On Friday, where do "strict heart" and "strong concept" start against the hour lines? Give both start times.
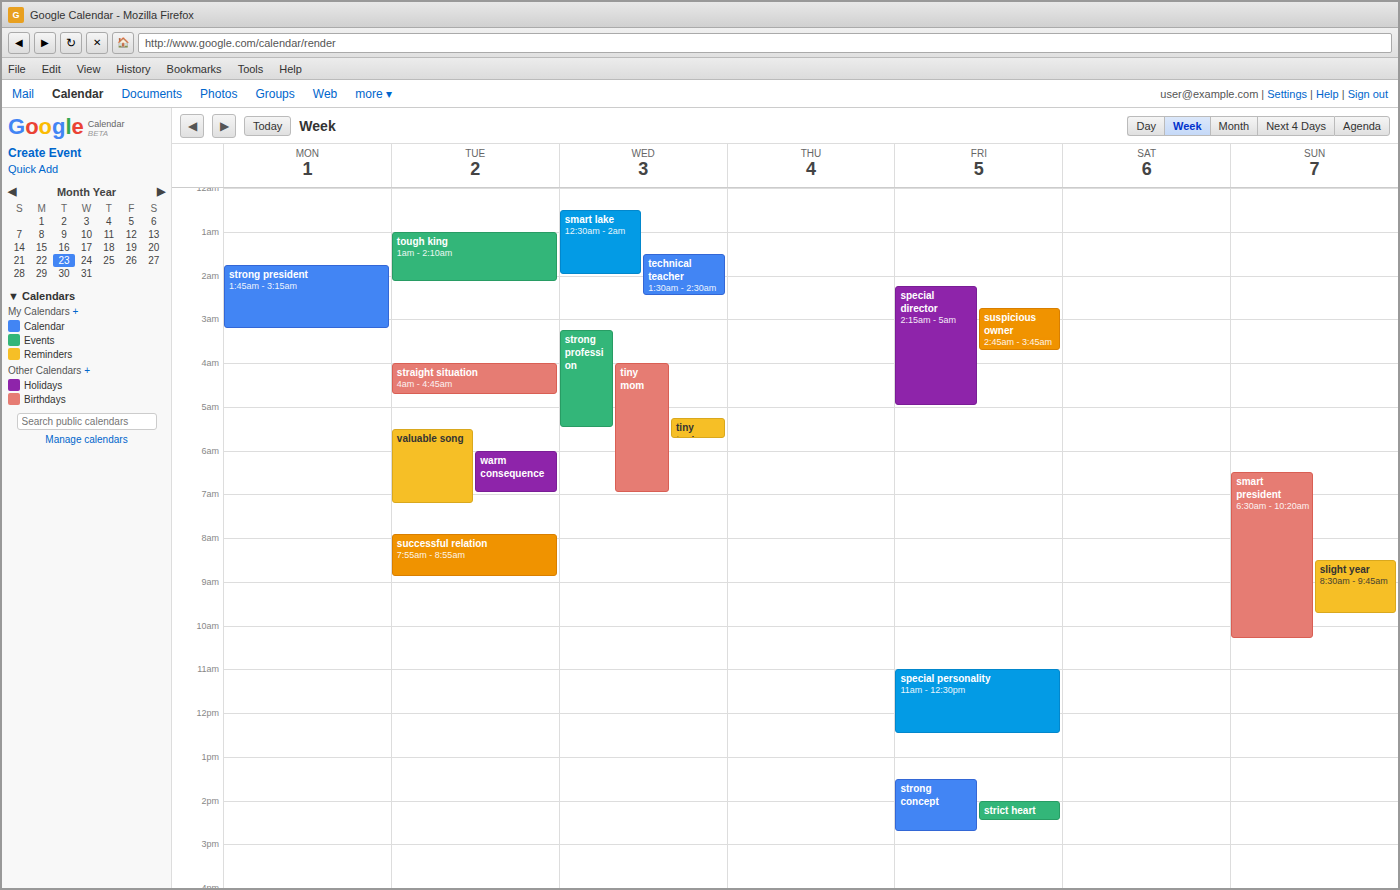
"strict heart": 2:00 PM, exactly on the 2 PM line. "strong concept": 1:30 PM, halfway between the 1 PM and 2 PM lines.